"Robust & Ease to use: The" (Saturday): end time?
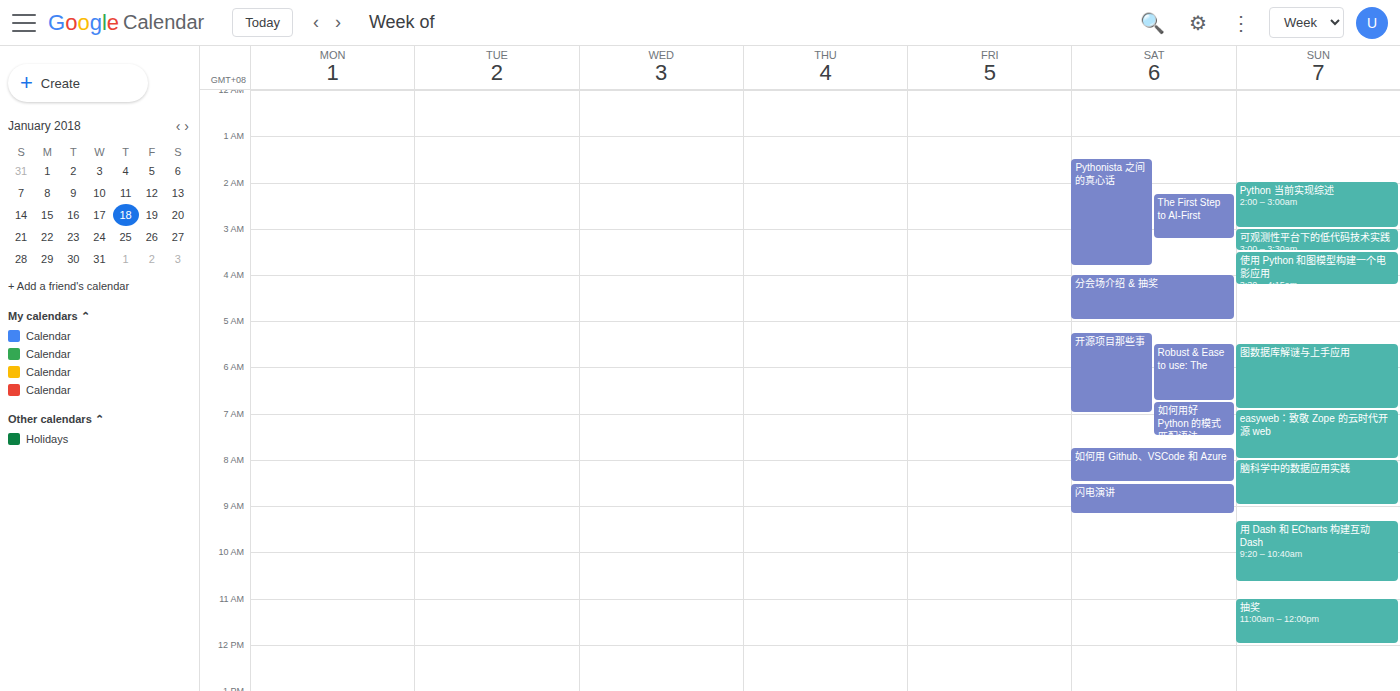
6:45 AM